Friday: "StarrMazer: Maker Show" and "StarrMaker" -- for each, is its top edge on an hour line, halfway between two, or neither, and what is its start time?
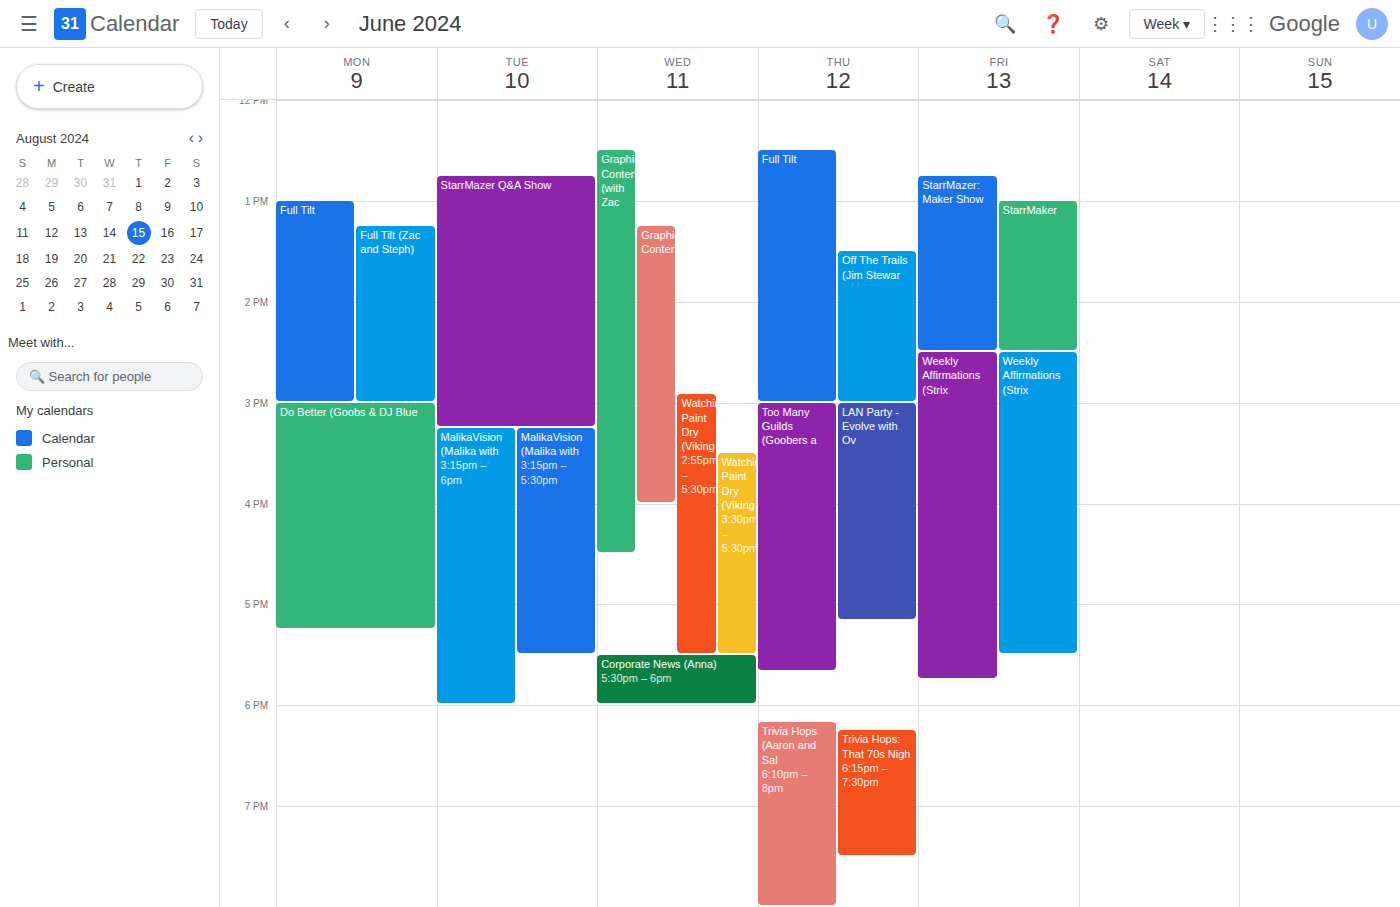
"StarrMazer: Maker Show": 12:45, neither: three quarters of the way from the 12:00 line to the 13:00 line. "StarrMaker": 13:00, exactly on the 13:00 line.